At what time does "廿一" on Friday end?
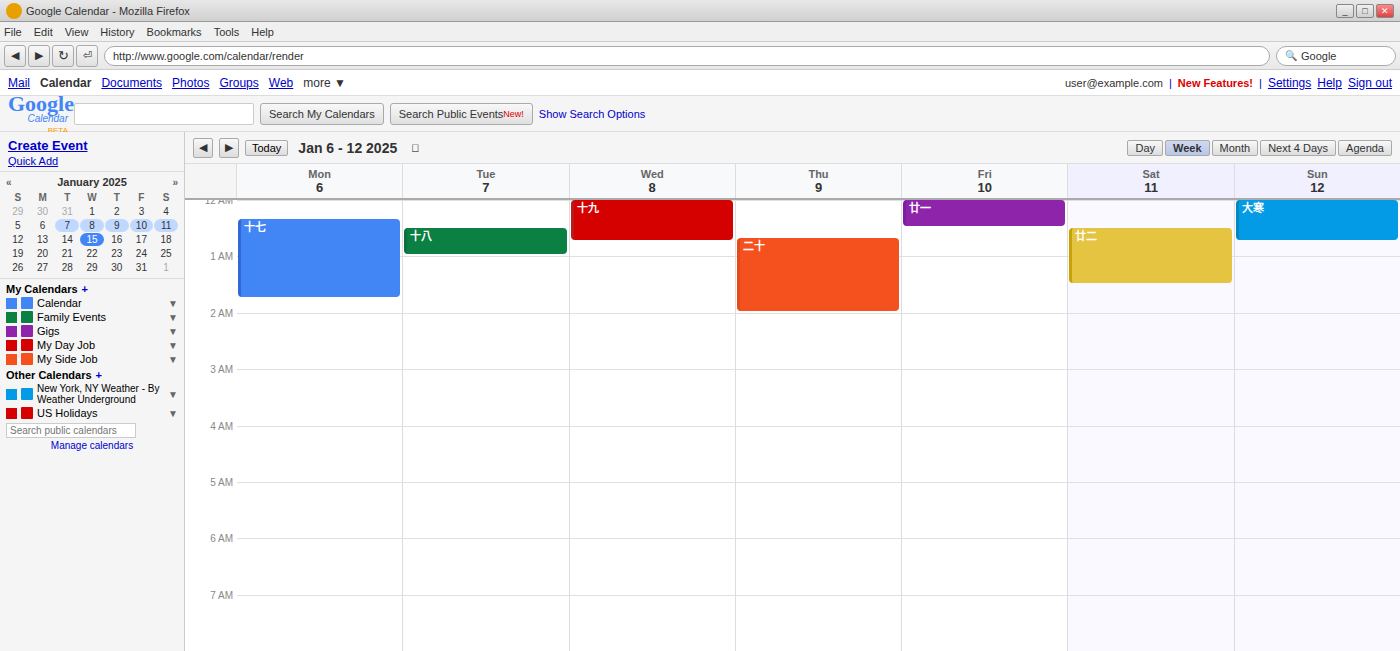
12:30 AM